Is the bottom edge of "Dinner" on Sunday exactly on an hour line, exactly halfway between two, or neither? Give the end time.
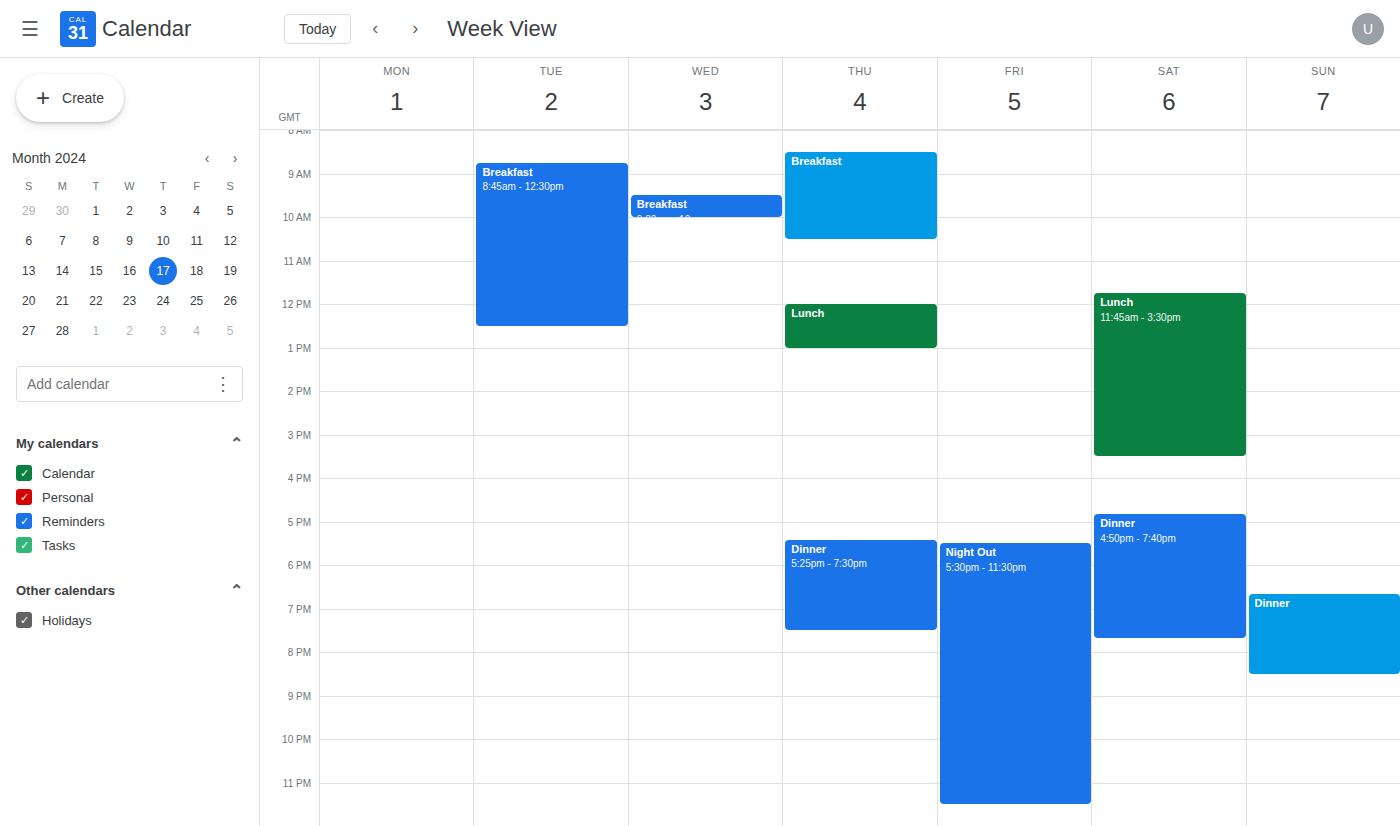
8:30 PM -- halfway between the 8 PM and 9 PM lines.